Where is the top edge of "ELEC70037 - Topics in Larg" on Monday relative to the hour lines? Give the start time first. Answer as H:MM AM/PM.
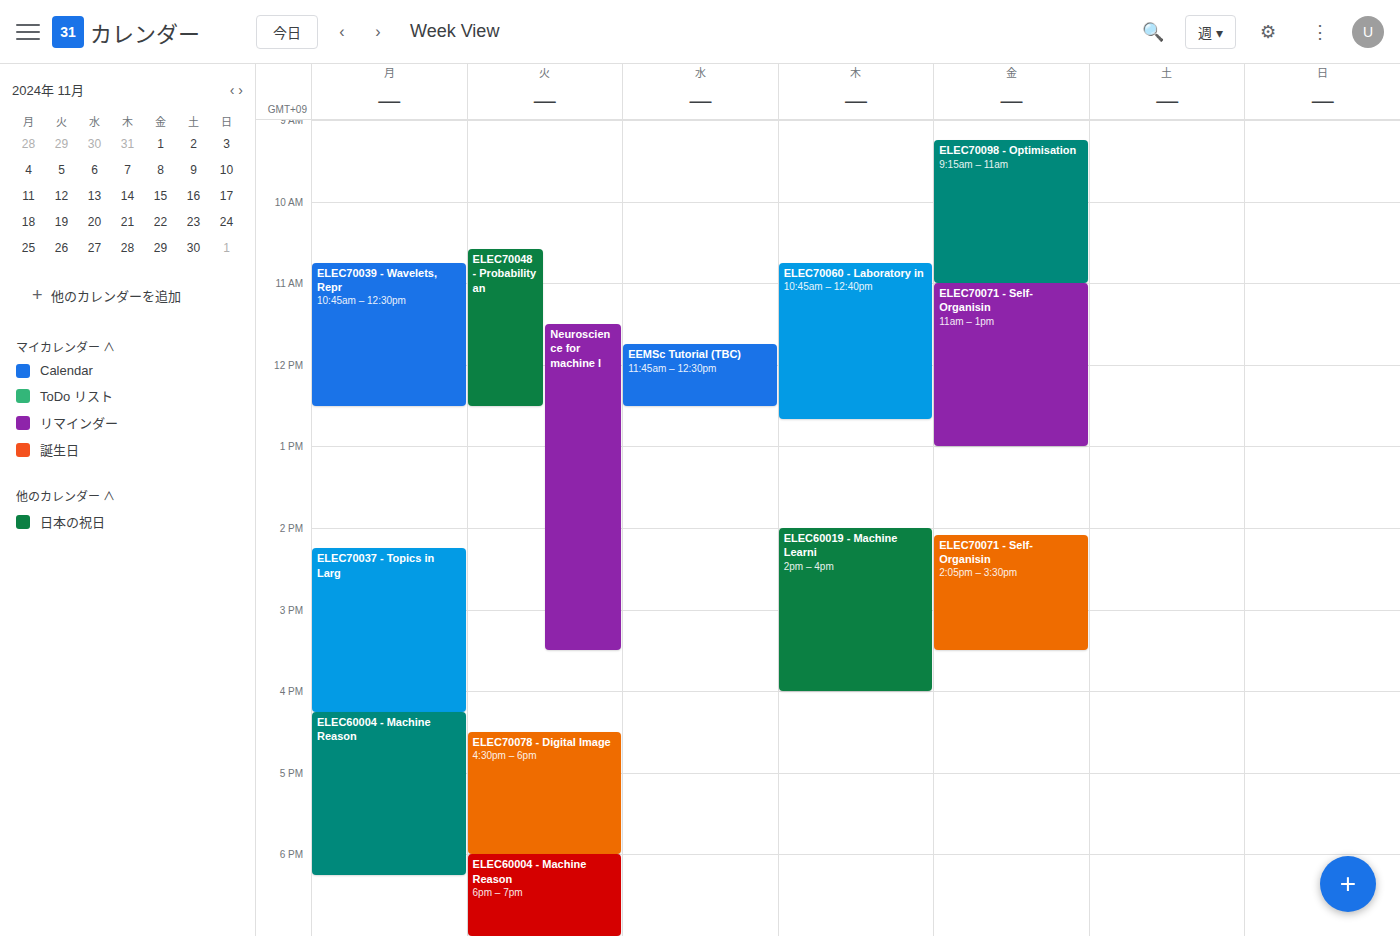
2:15 PM -- neither: a quarter of the way from the 2 PM line to the 3 PM line.